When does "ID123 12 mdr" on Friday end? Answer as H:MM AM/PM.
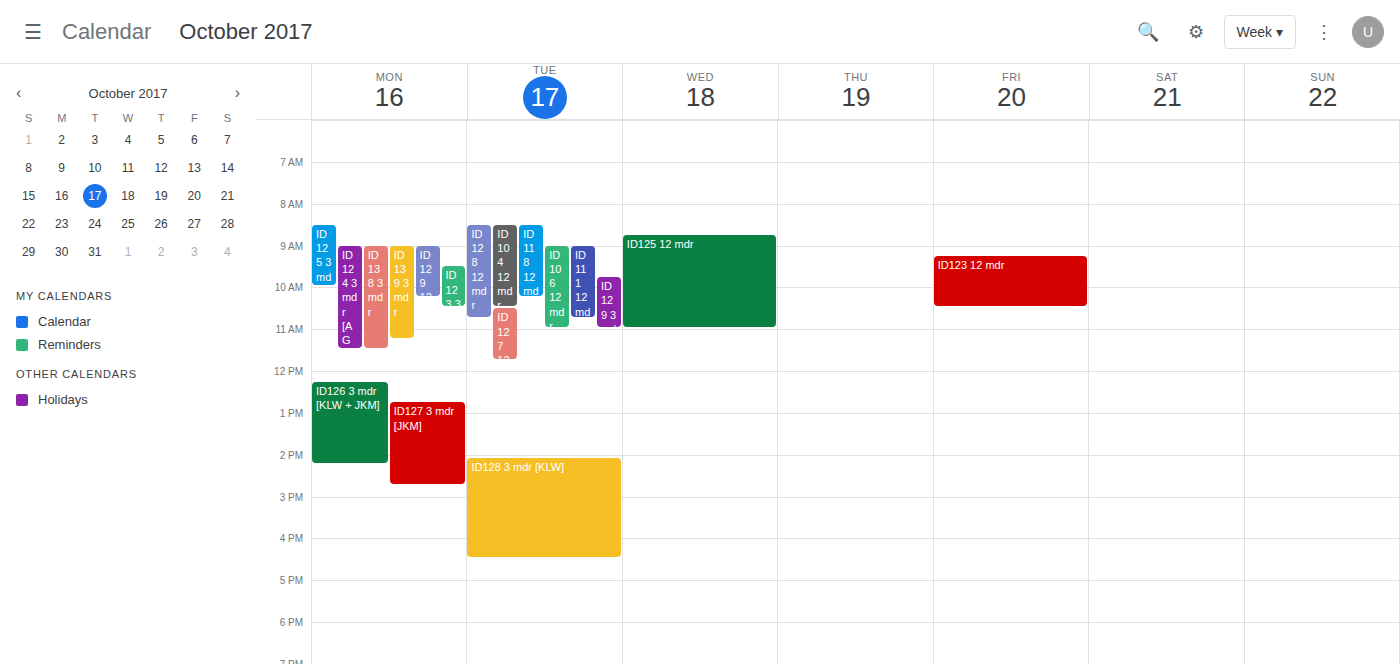
10:30 AM